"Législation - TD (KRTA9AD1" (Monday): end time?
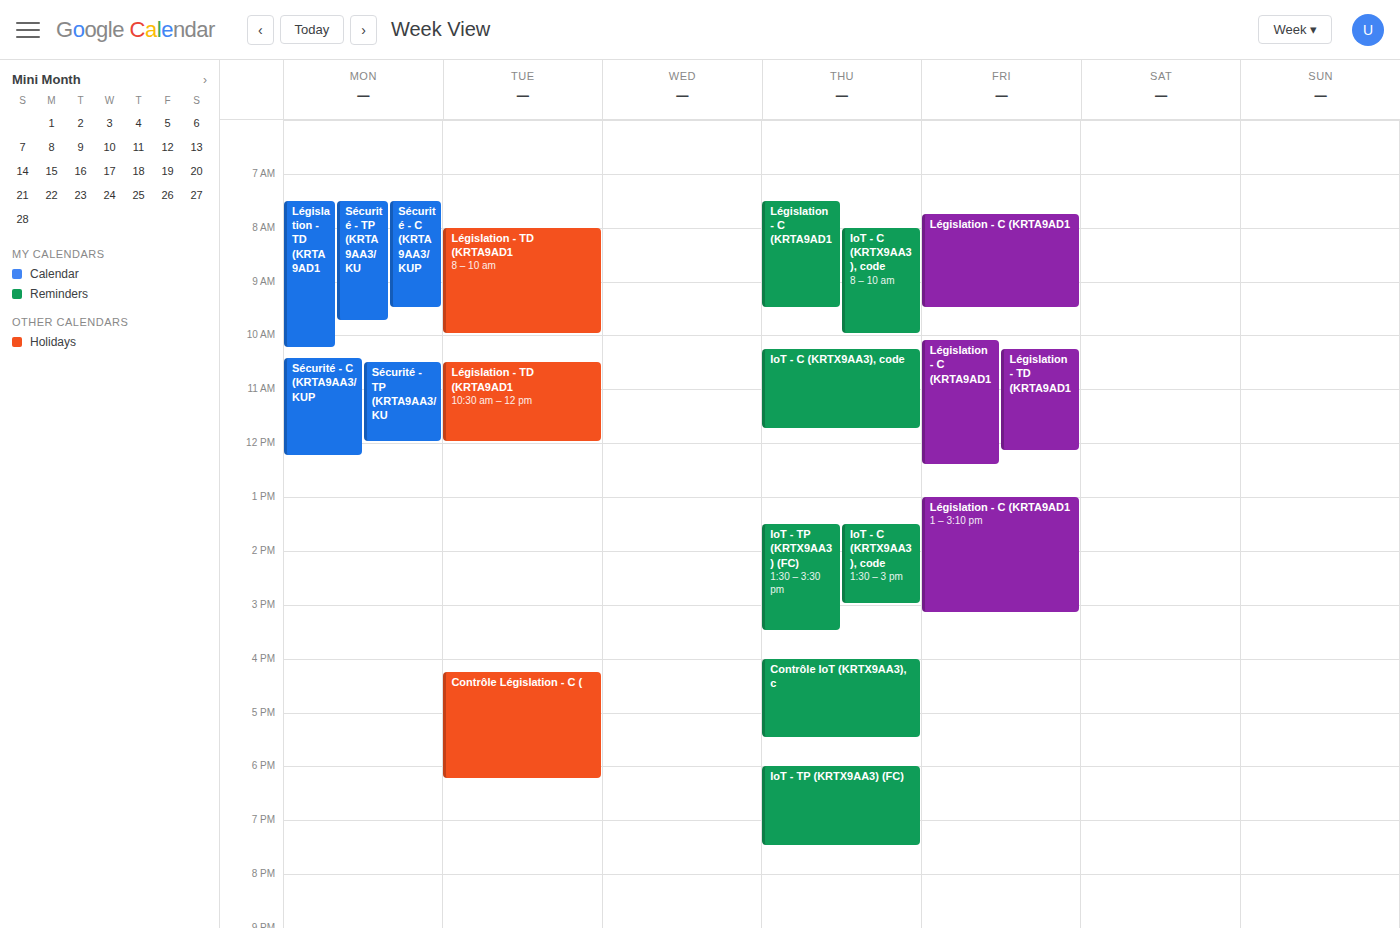
10:15 AM